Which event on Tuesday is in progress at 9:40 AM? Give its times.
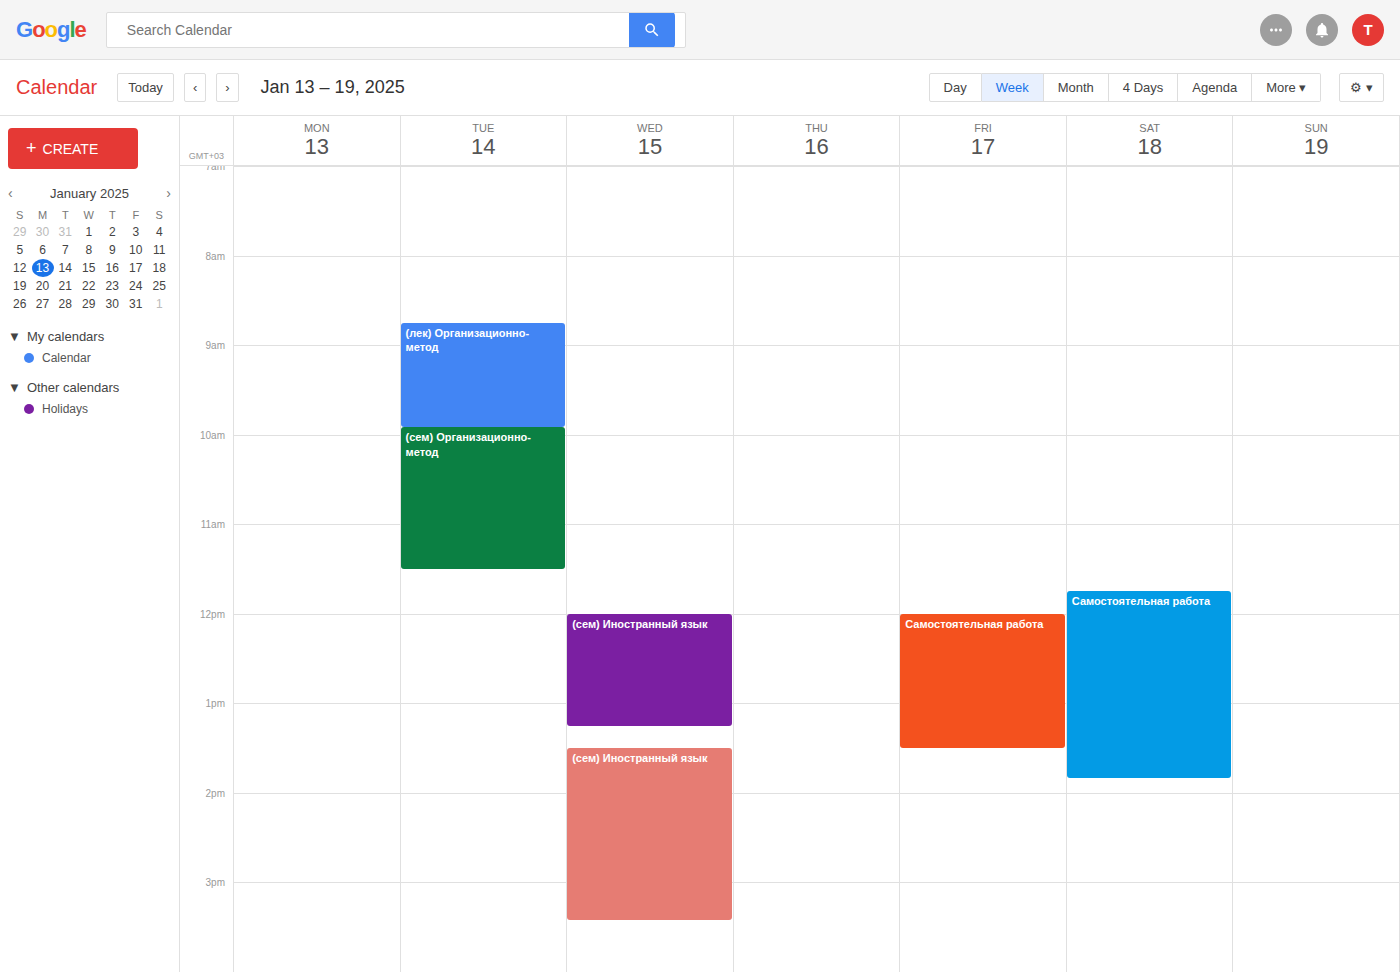
"(лек) Организационно-метод", 8:45 AM to 9:55 AM